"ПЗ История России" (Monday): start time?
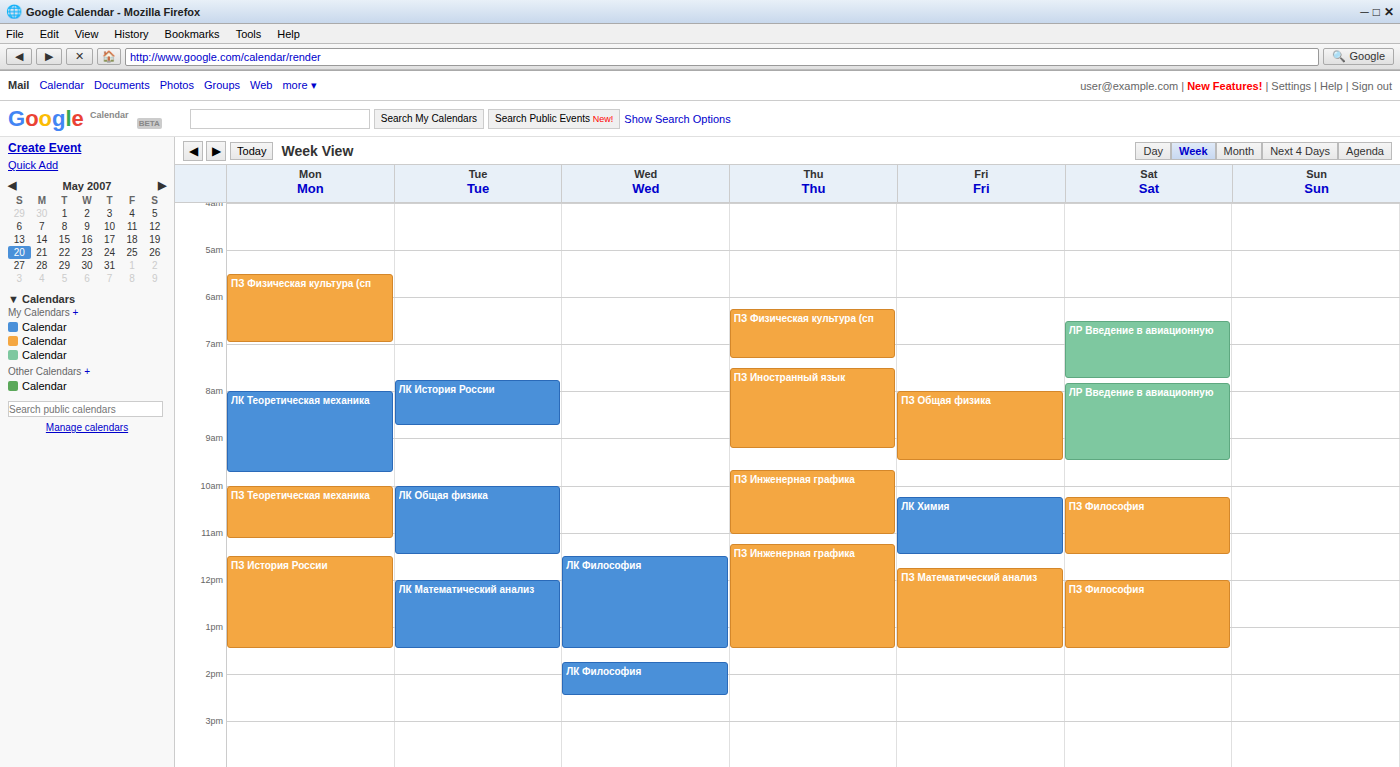
11:30